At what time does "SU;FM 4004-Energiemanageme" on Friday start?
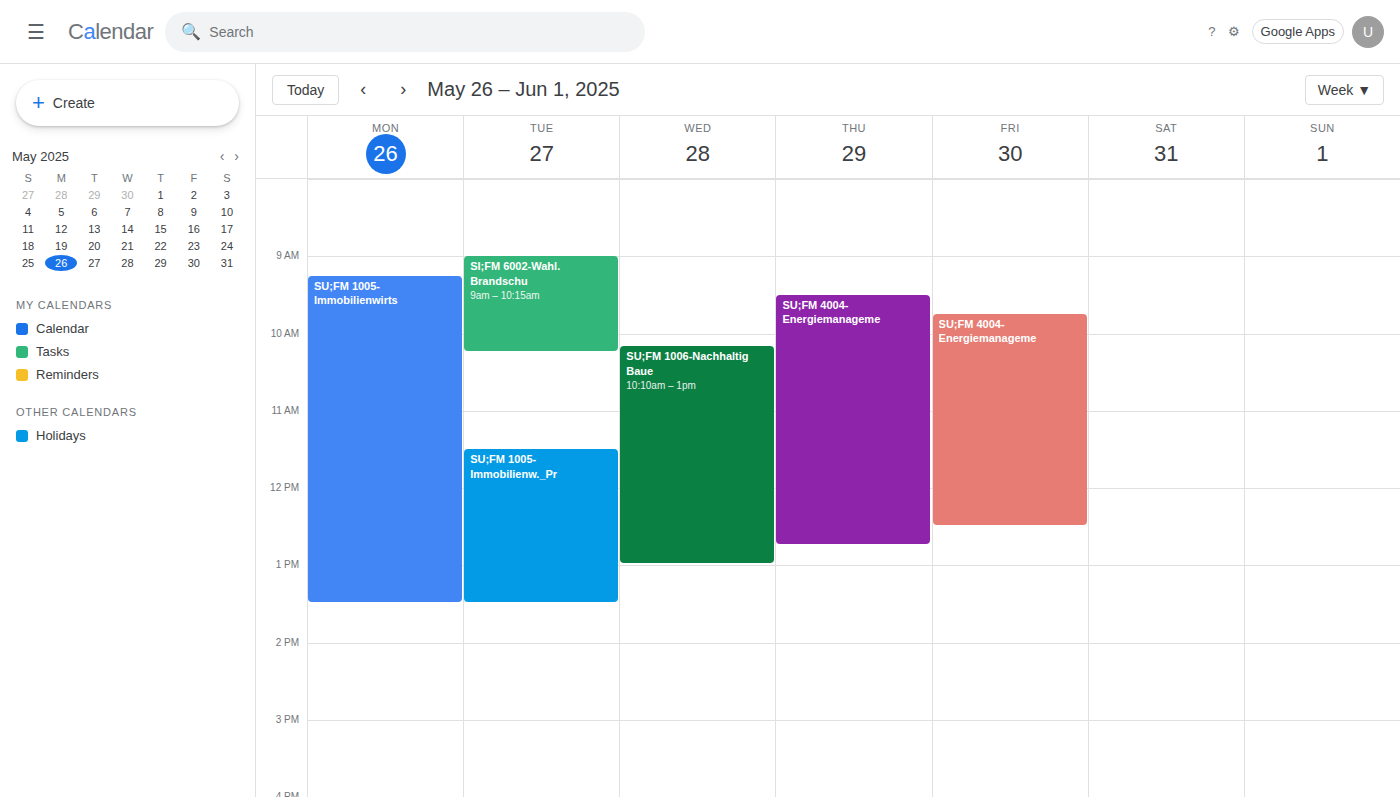
9:45 AM